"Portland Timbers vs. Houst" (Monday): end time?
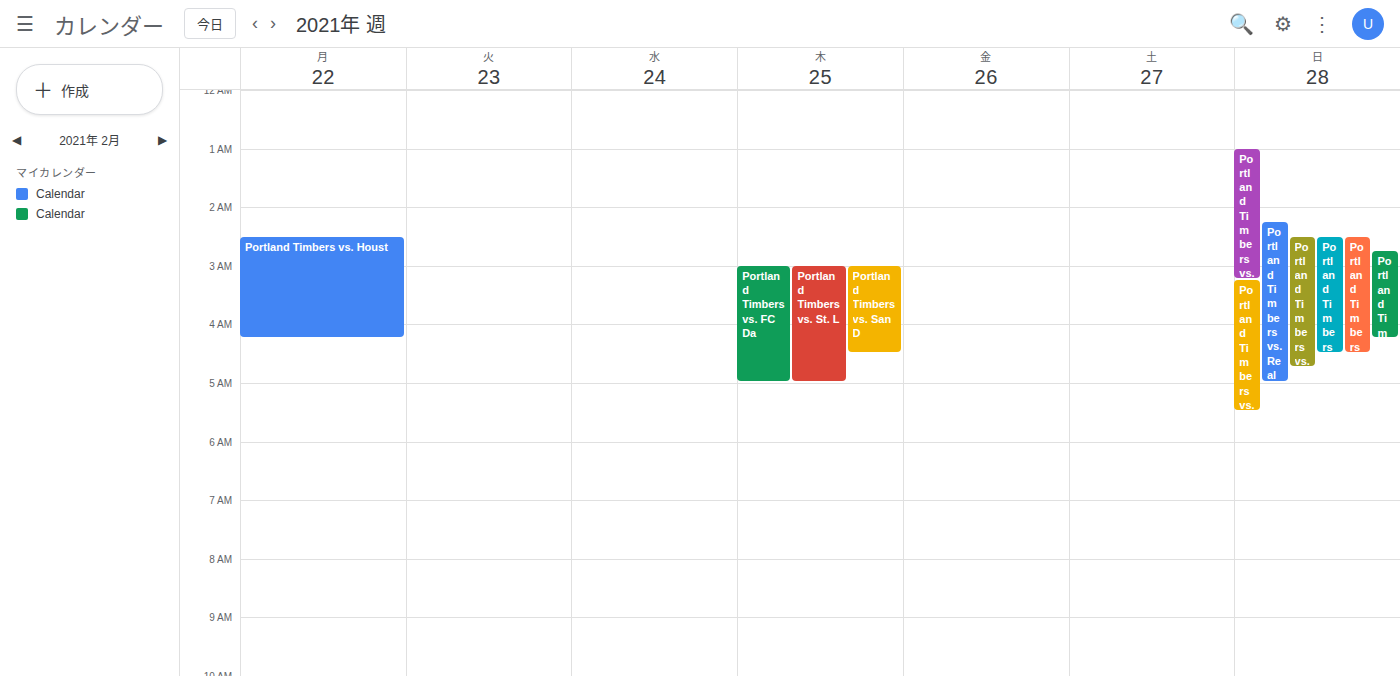
4:15 AM